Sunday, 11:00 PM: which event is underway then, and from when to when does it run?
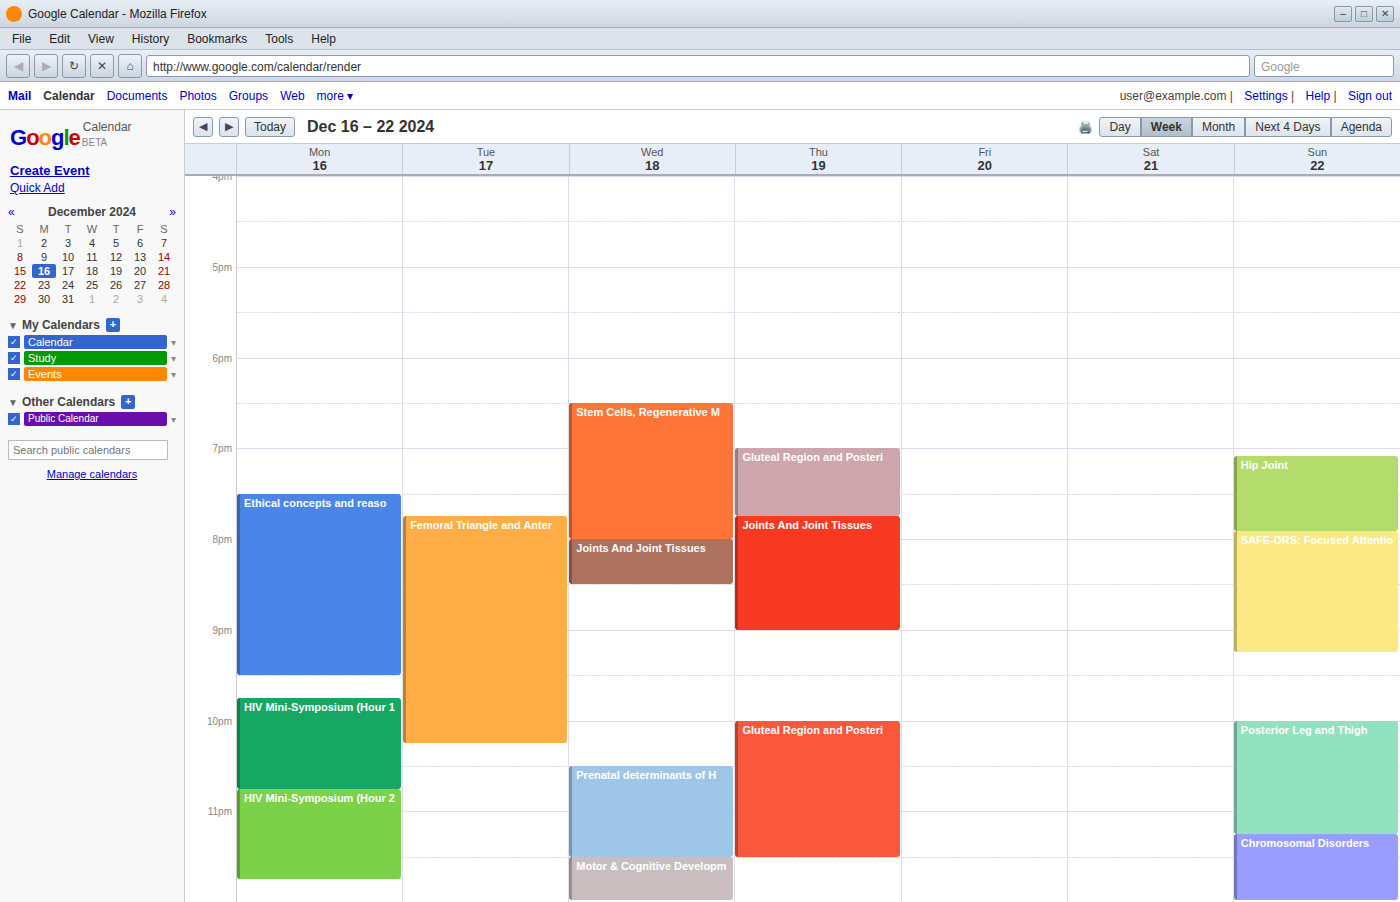
"Posterior Leg and Thigh", 10:00 PM to 11:15 PM